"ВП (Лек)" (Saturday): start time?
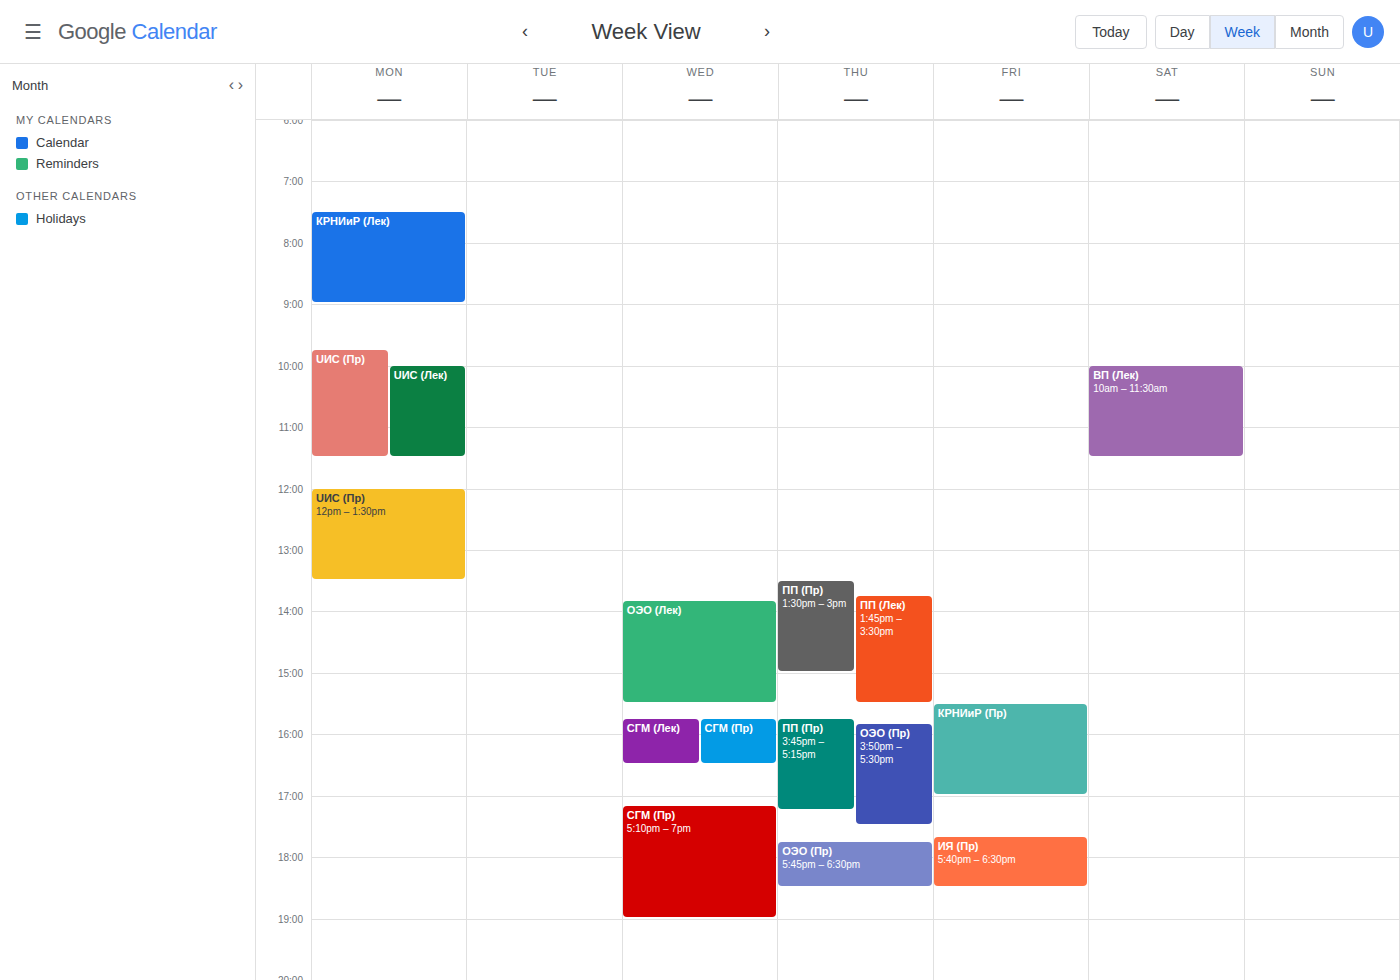
10:00 AM